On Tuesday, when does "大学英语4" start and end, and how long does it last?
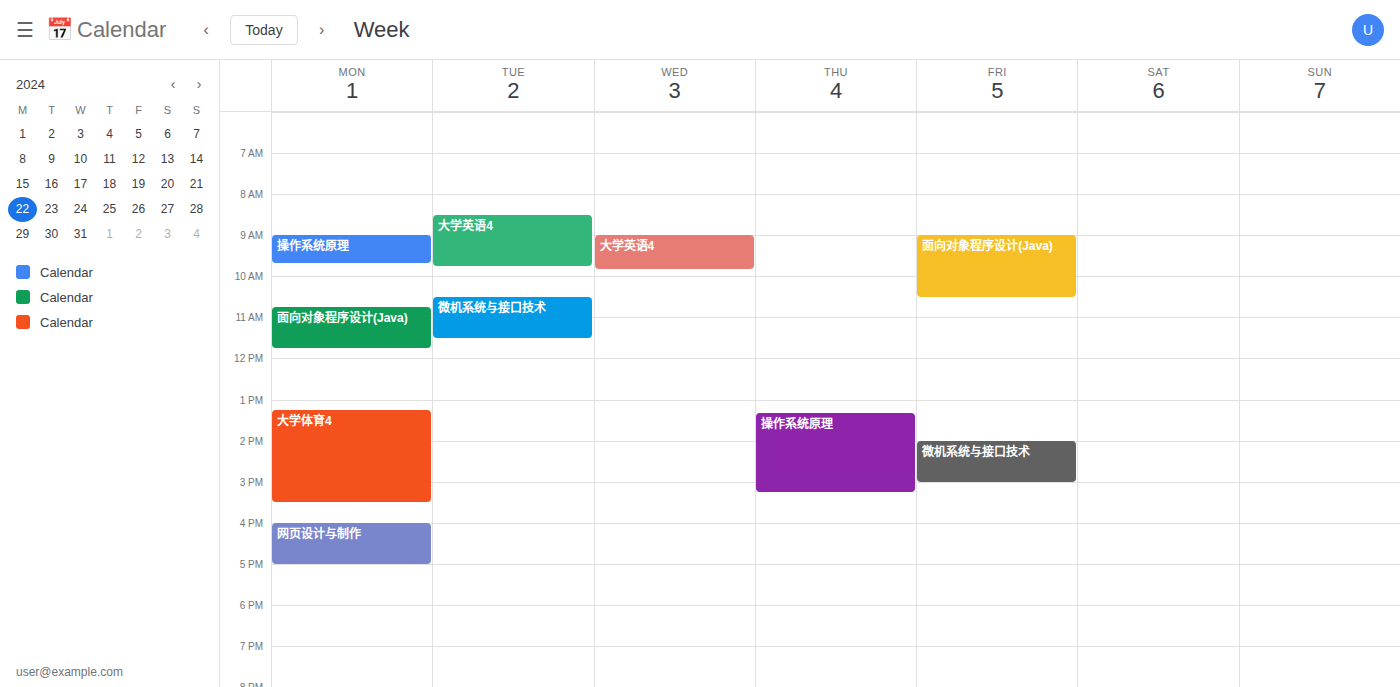
8:30 AM to 9:45 AM, 1 hour 15 minutes